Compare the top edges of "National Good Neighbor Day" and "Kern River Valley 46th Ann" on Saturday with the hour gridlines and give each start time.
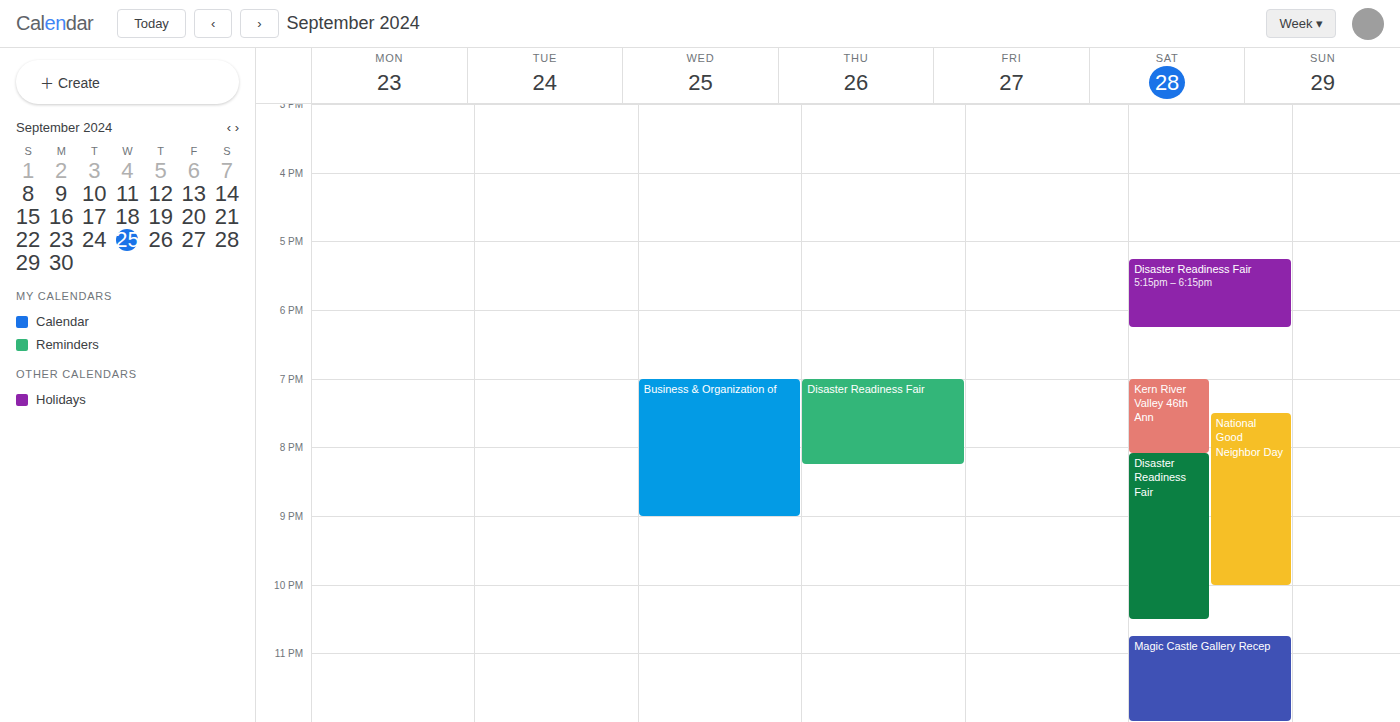
"National Good Neighbor Day": 7:30 PM, halfway between the 7 PM and 8 PM lines. "Kern River Valley 46th Ann": 7:00 PM, exactly on the 7 PM line.